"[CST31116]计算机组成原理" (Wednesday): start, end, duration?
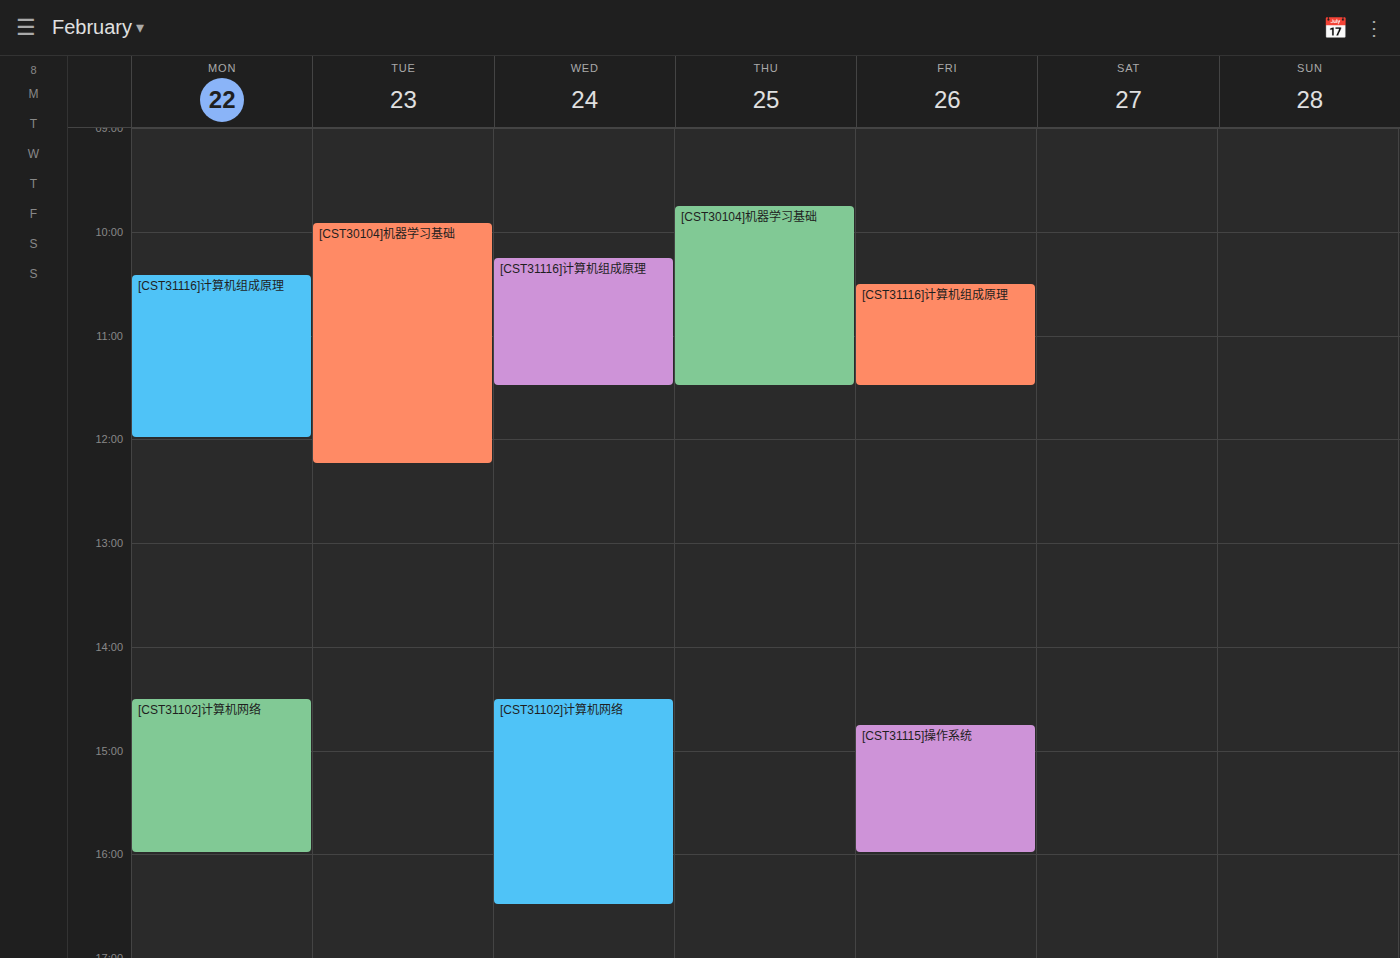
10:15 AM to 11:30 AM, 1 hour 15 minutes